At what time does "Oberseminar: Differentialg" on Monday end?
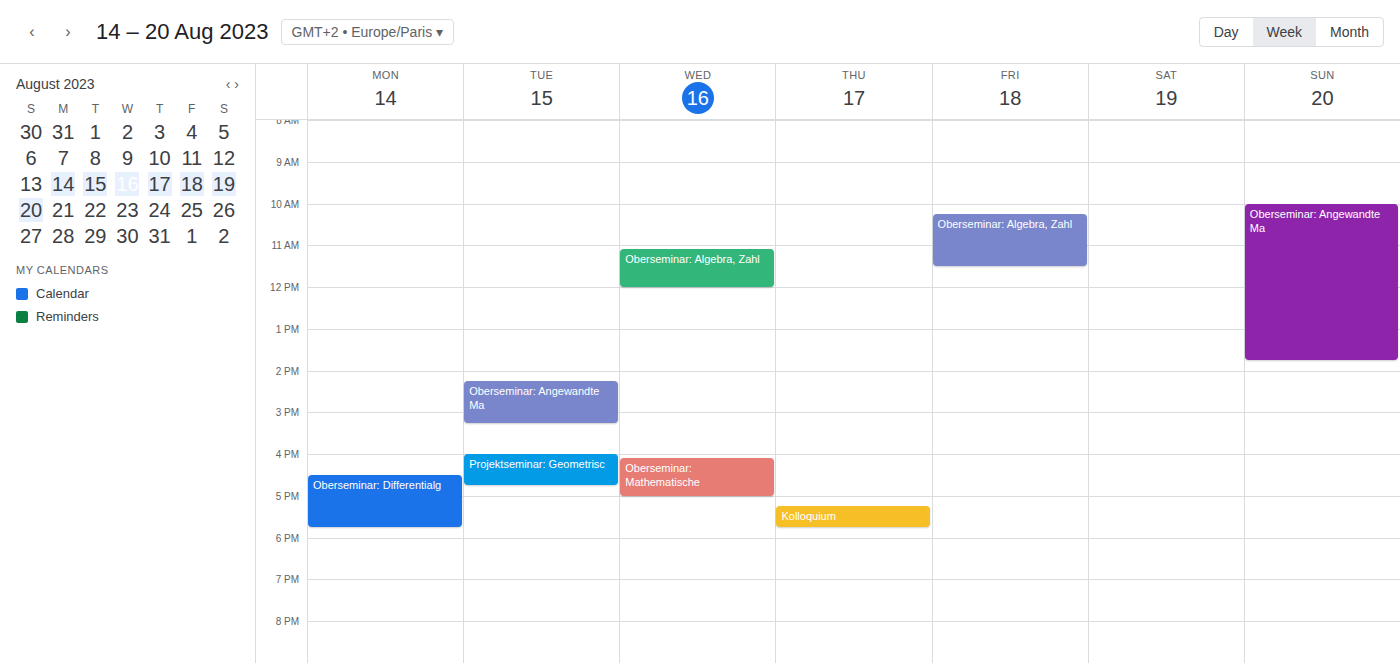
5:45 PM